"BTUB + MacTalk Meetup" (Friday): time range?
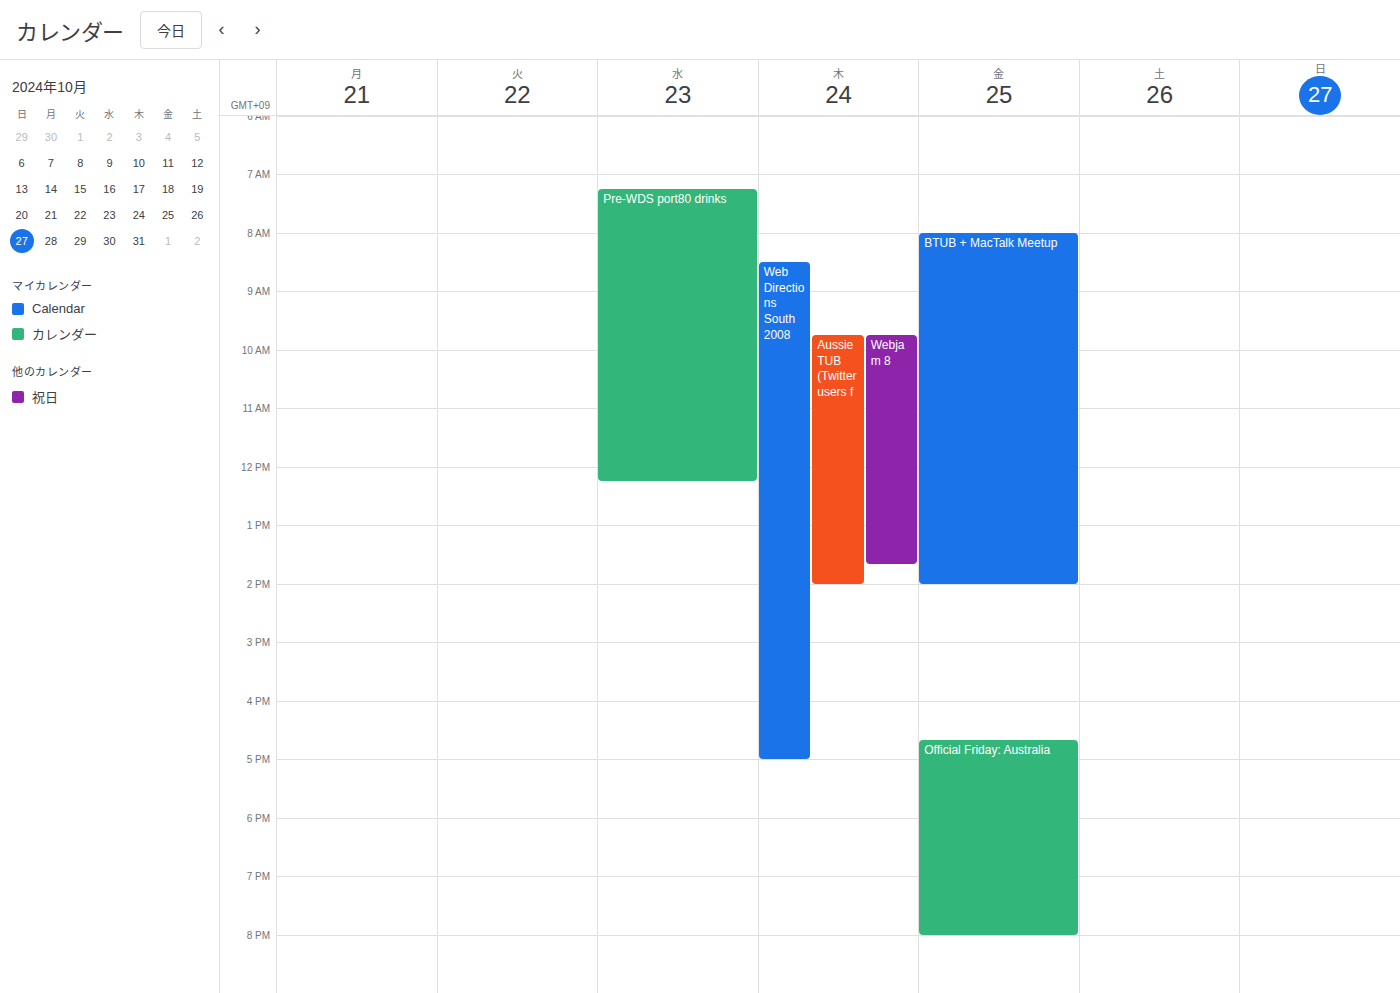
8:00 AM to 2:00 PM